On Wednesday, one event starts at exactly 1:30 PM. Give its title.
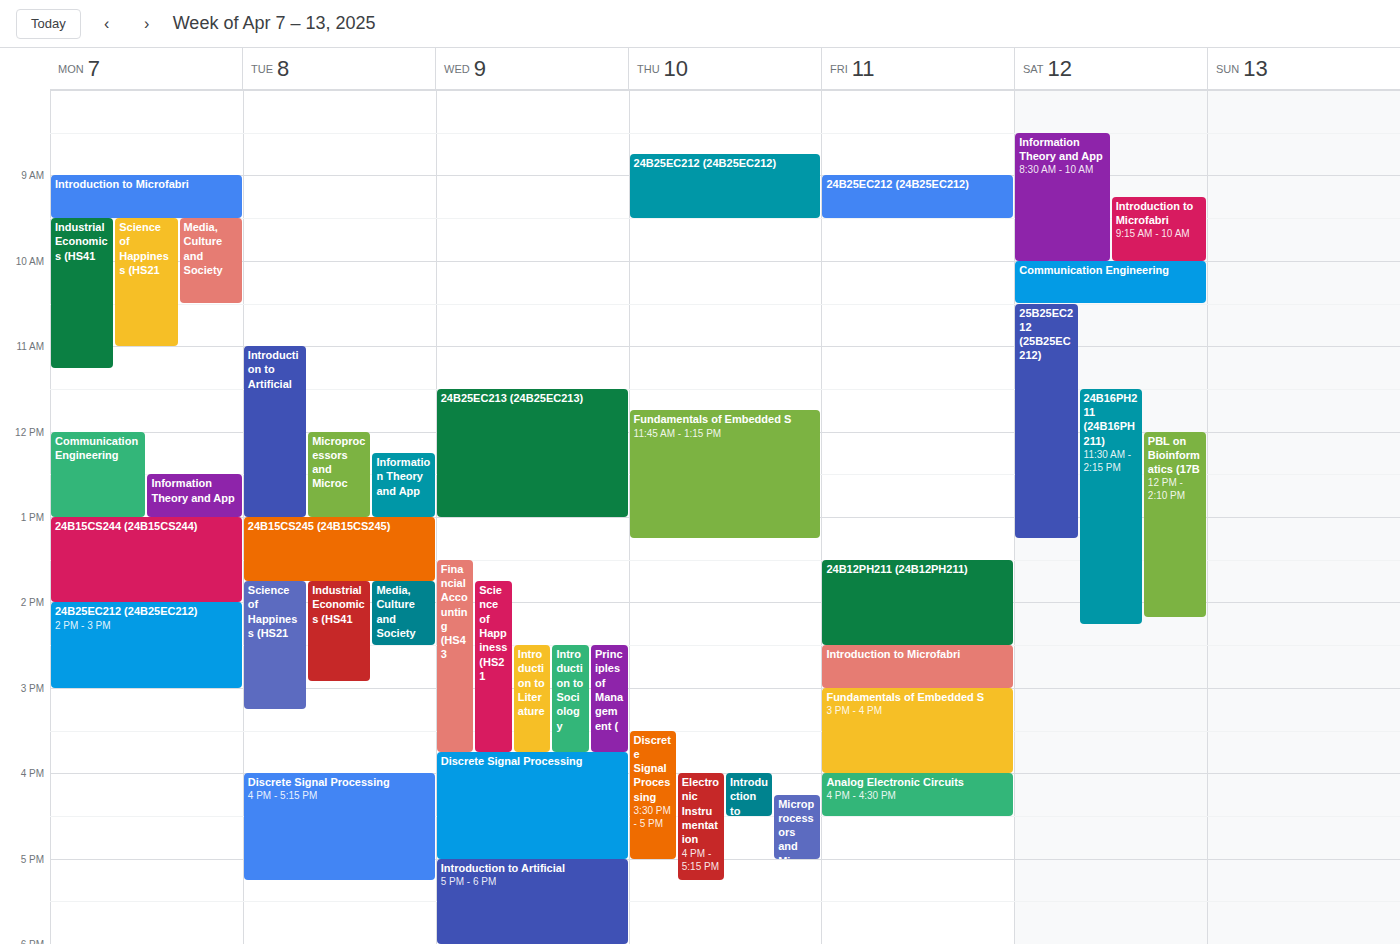
"Financial Accounting (HS43"